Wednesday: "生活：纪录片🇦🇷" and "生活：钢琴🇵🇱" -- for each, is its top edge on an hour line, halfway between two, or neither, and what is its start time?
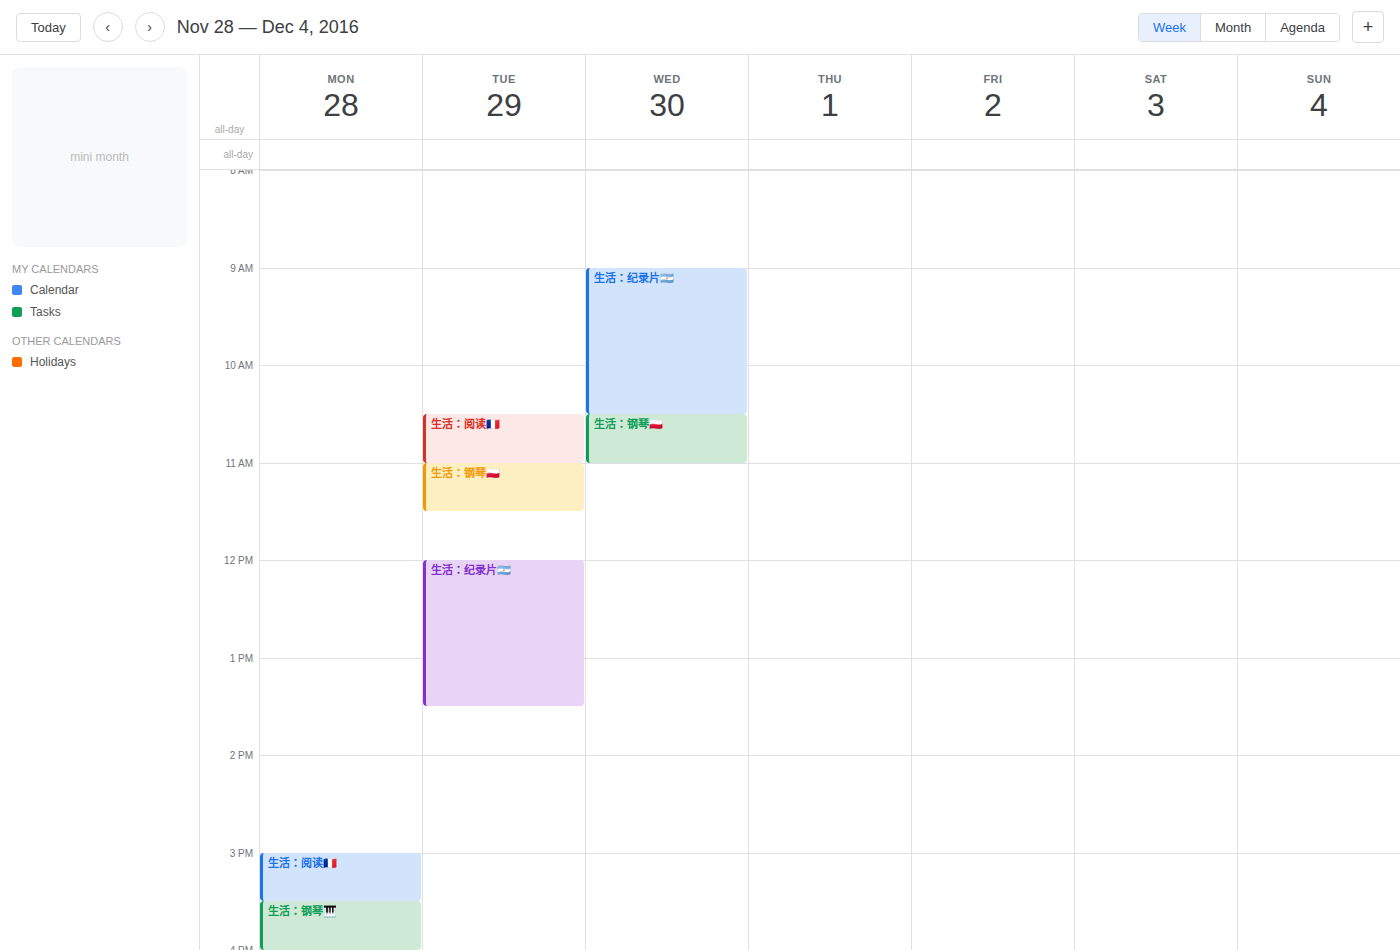
"生活：纪录片🇦🇷": 9:00 AM, exactly on the 9 AM line. "生活：钢琴🇵🇱": 10:30 AM, halfway between the 10 AM and 11 AM lines.